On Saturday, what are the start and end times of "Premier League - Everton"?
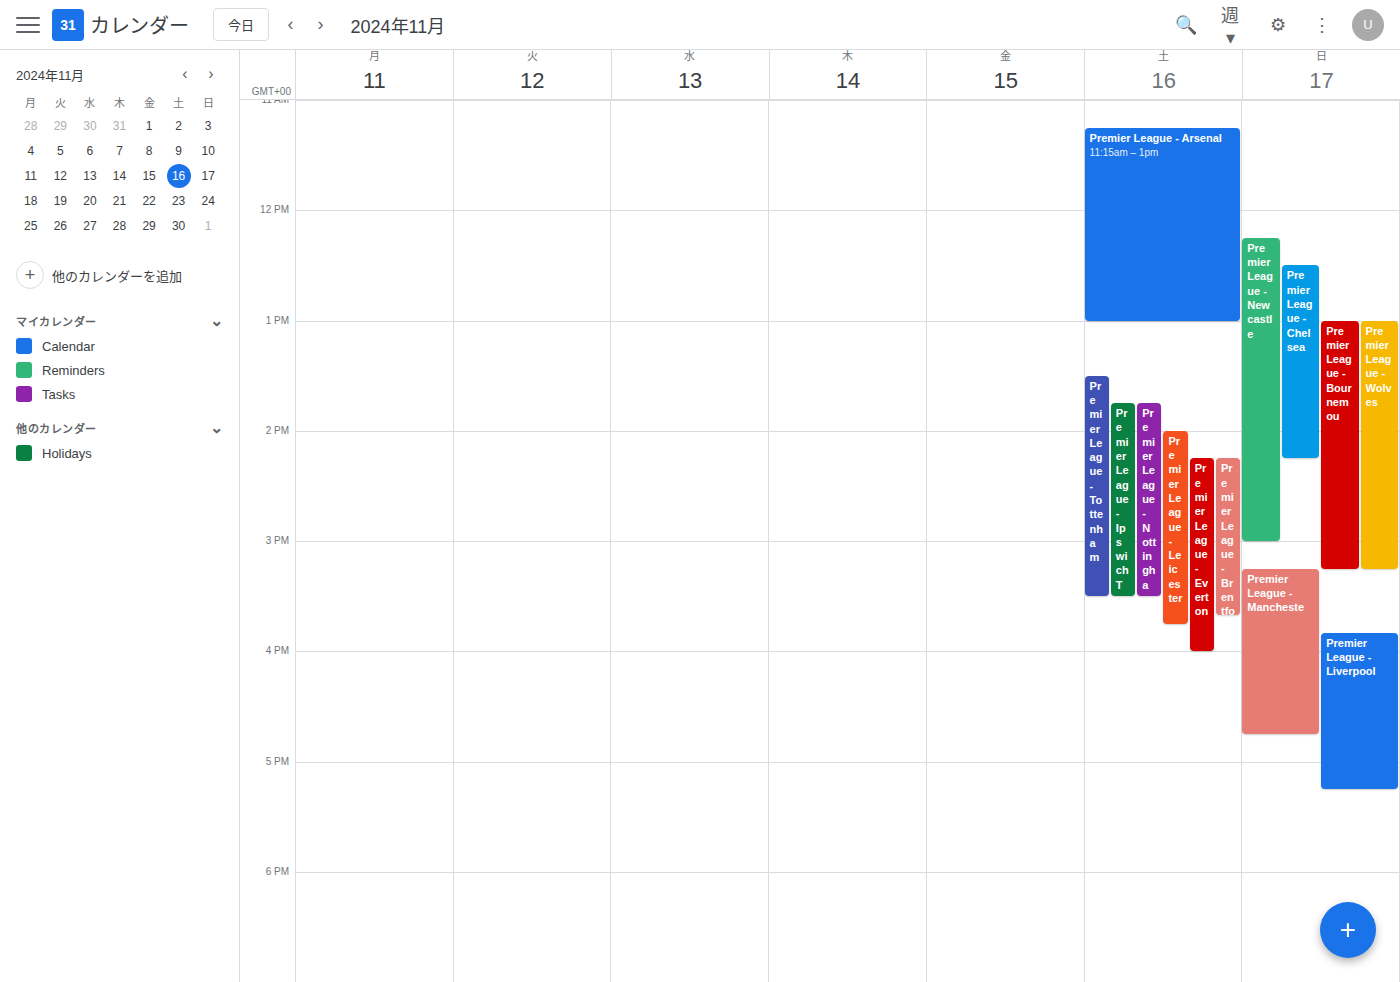
2:15 PM to 4:00 PM